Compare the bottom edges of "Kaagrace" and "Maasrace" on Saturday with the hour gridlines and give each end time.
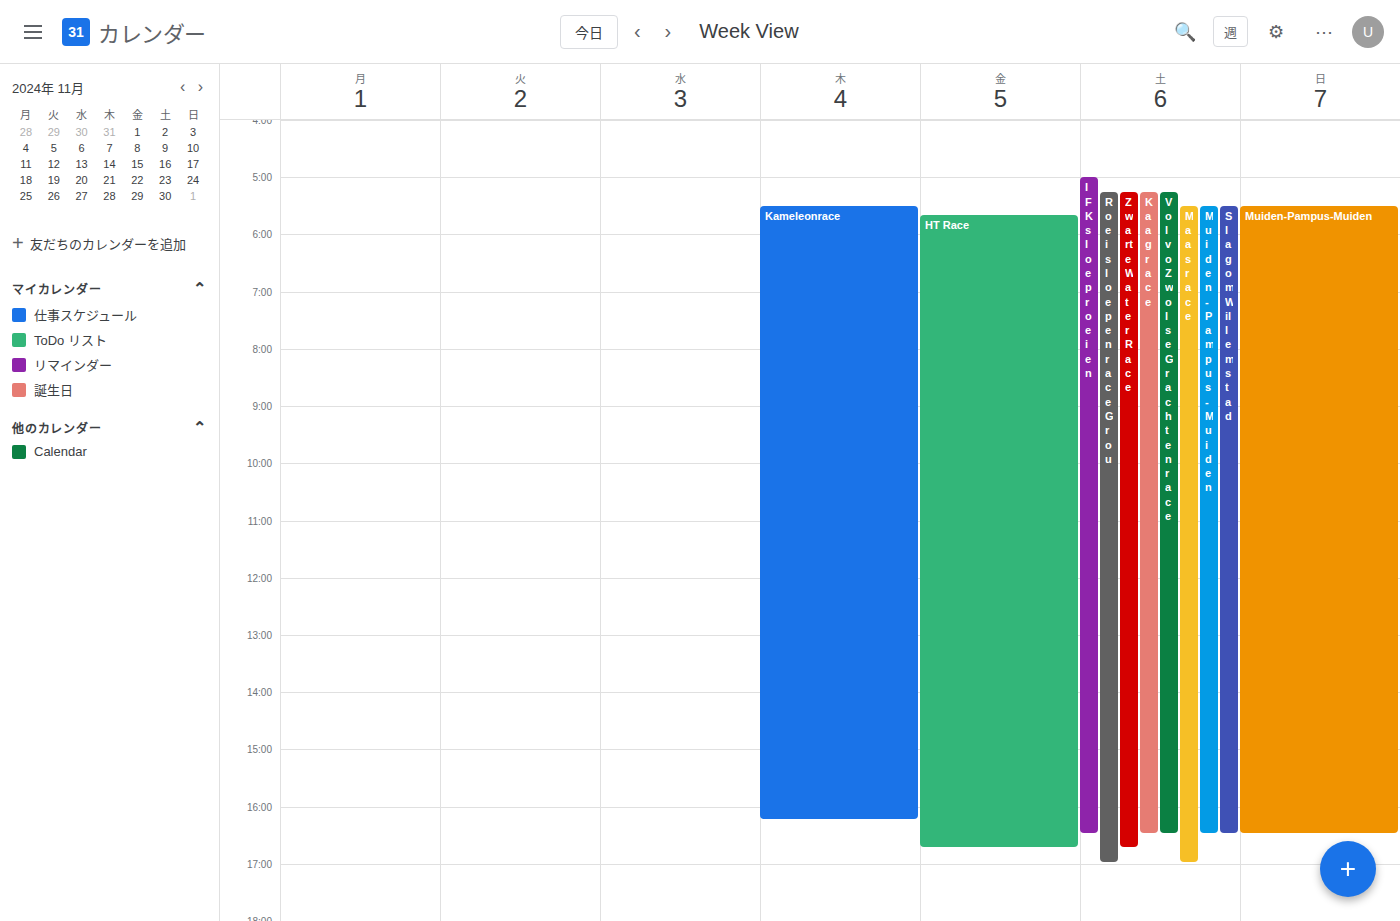
"Kaagrace": 16:30, halfway between the 16:00 and 17:00 lines. "Maasrace": 17:00, exactly on the 17:00 line.